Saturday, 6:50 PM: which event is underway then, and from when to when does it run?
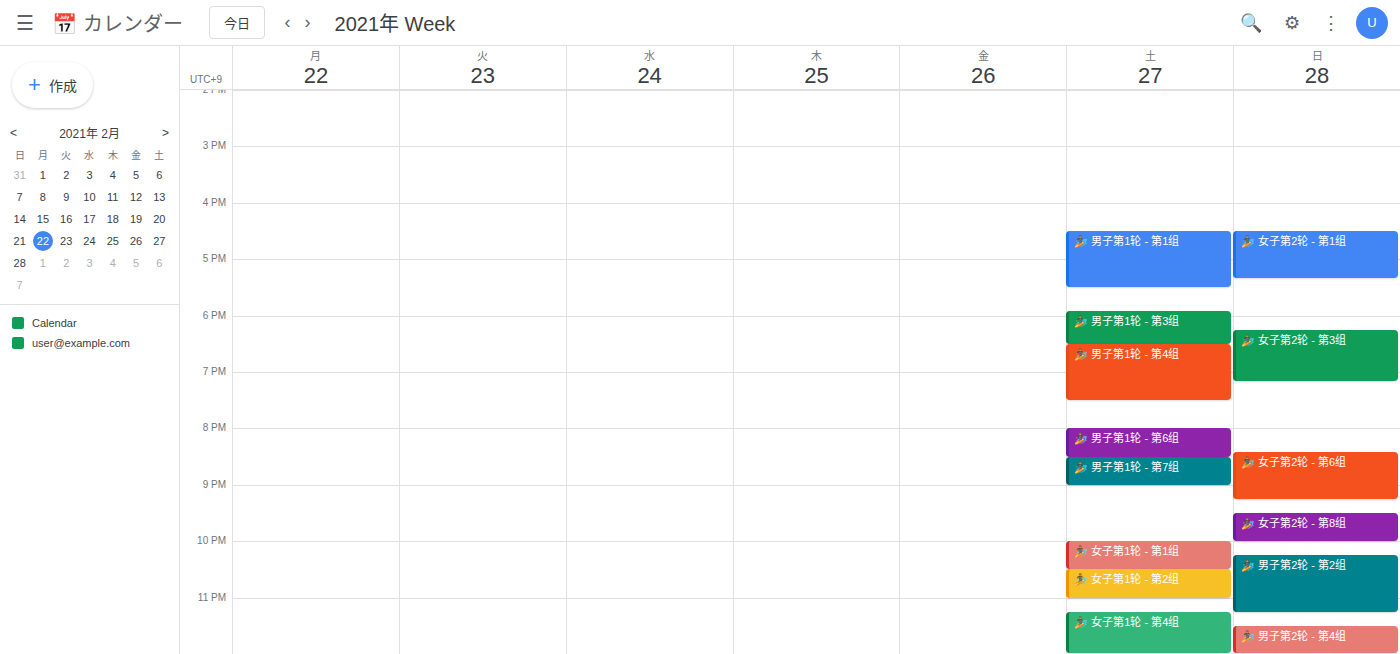
"🏄 男子第1轮 - 第4组", 6:30 PM to 7:30 PM